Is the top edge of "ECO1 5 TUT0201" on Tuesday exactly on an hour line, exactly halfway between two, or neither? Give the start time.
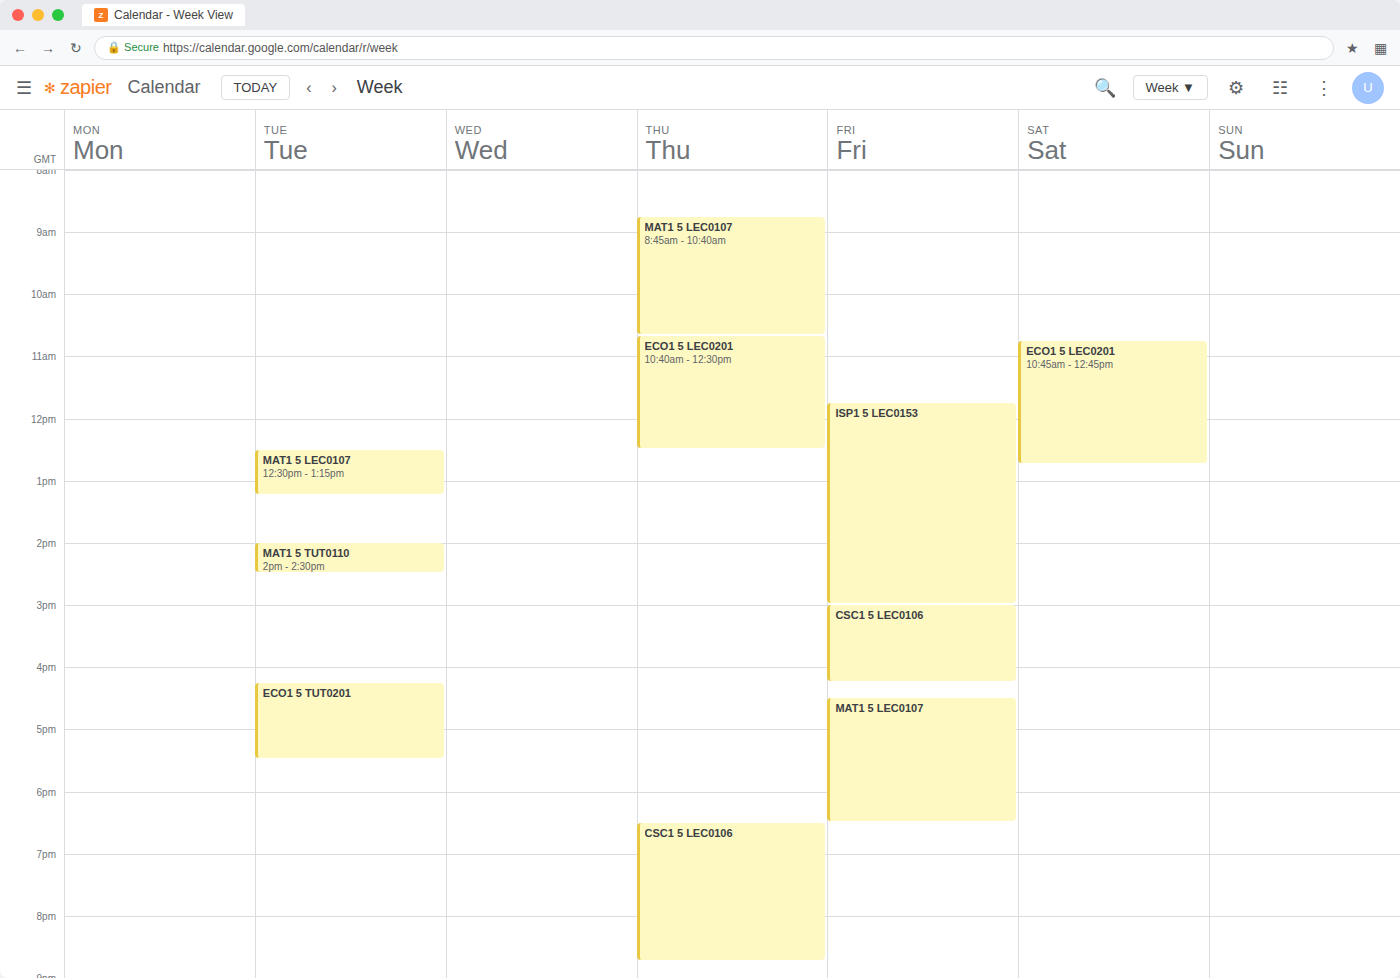
4:15 PM -- neither: a quarter of the way from the 4 PM line to the 5 PM line.